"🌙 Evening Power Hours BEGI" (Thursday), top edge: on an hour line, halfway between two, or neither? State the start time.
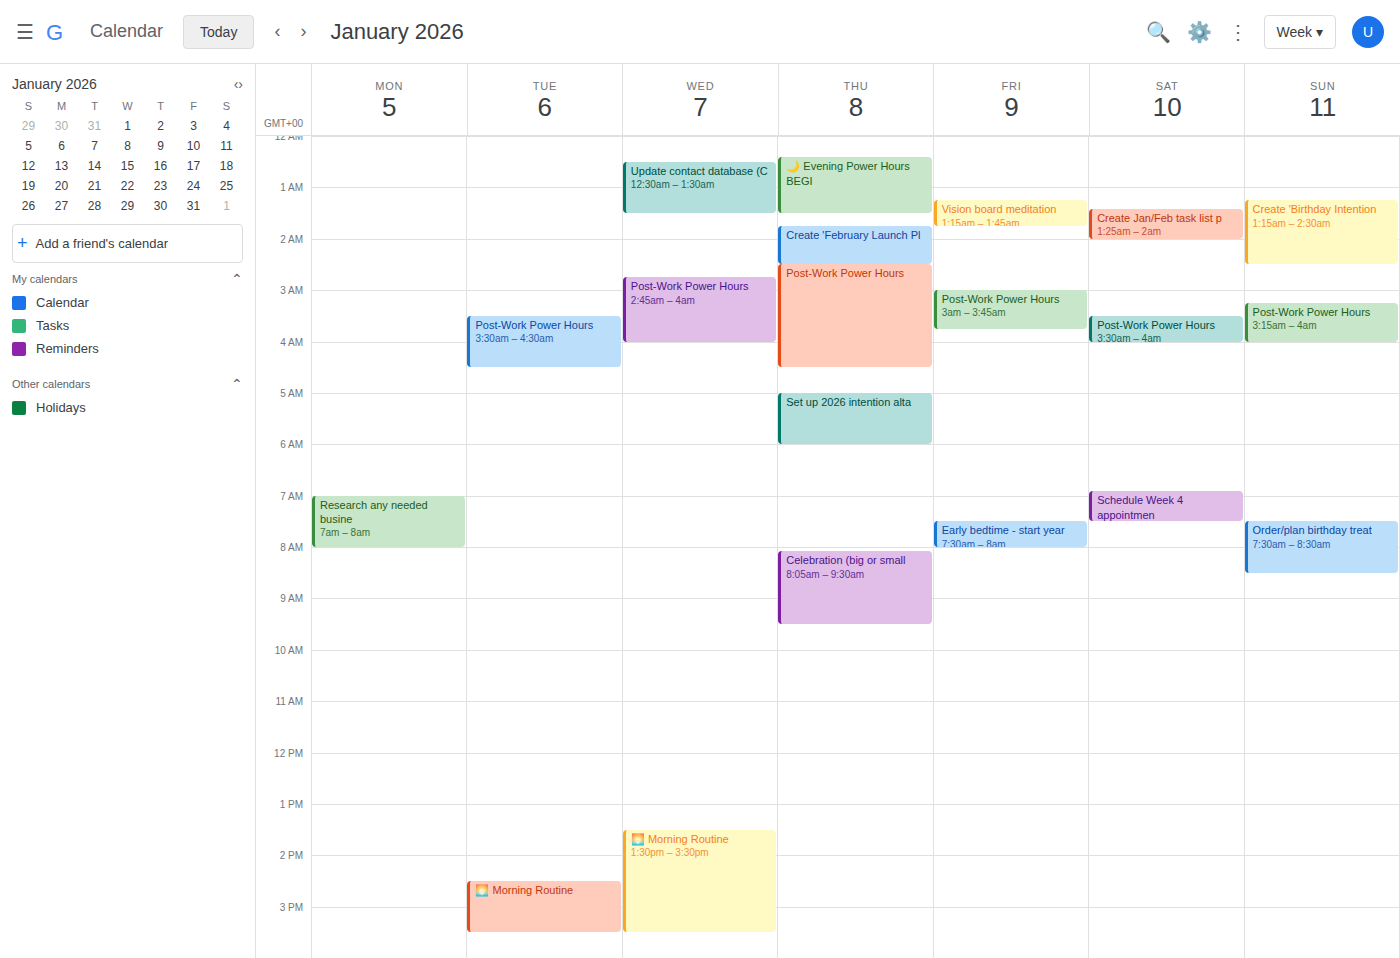
00:25 -- neither: 25 minutes below the 00:00 line and 35 minutes above the 01:00 line.